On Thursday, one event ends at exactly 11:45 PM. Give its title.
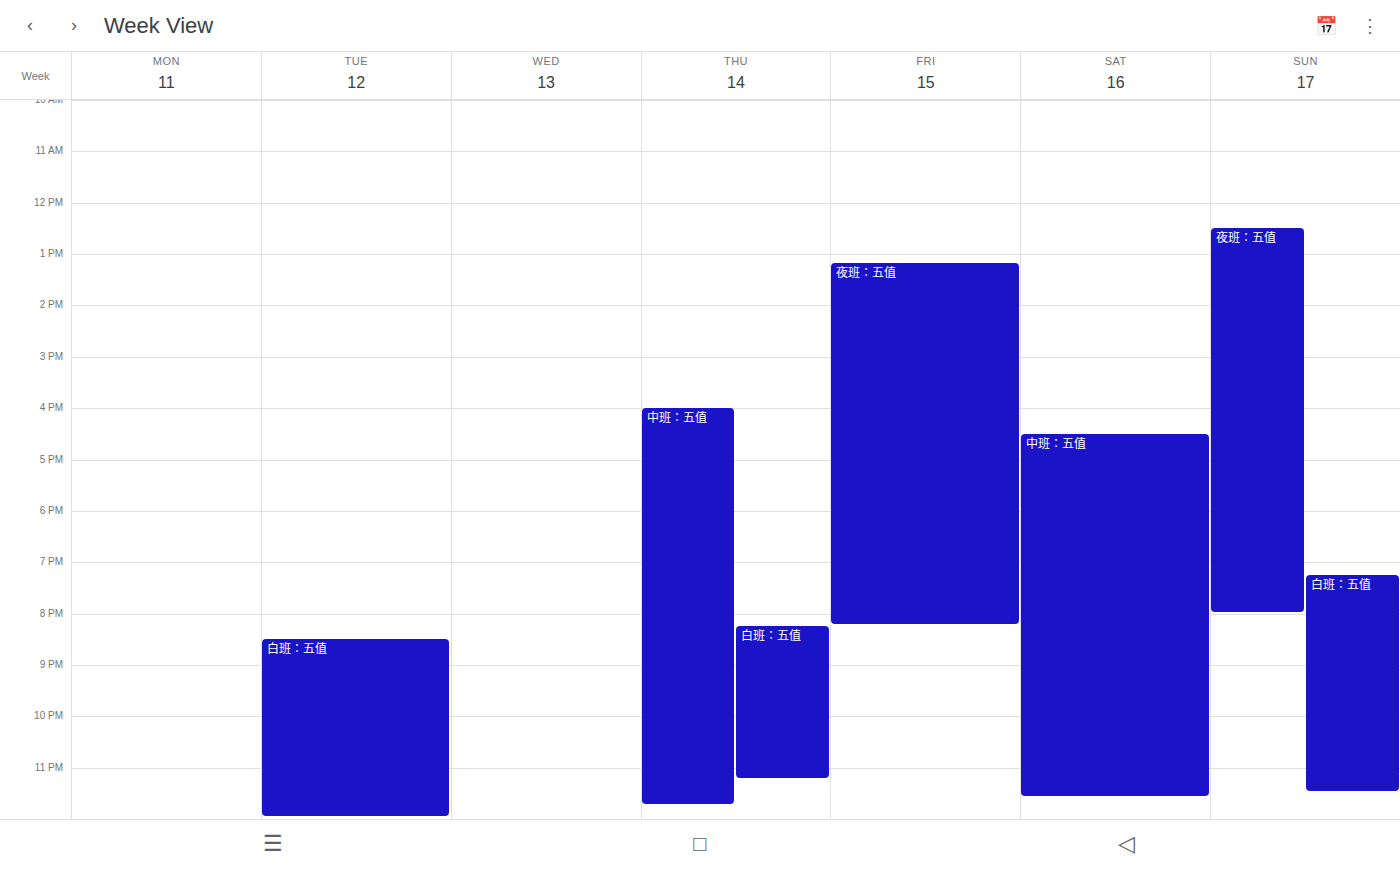
"中班：五值"